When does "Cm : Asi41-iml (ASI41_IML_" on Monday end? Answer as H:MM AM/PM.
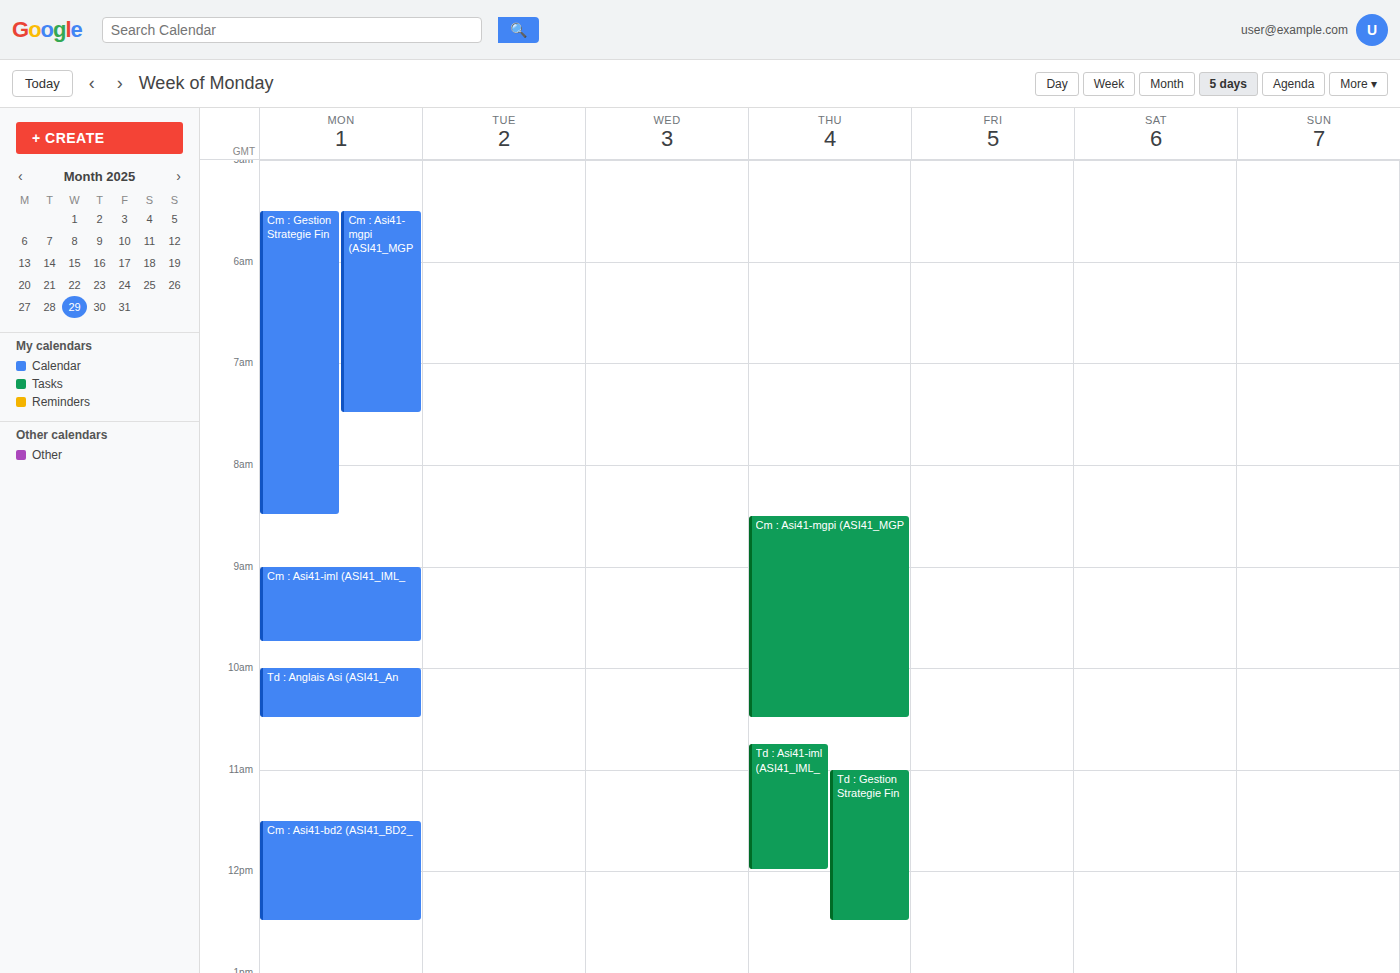
9:45 AM